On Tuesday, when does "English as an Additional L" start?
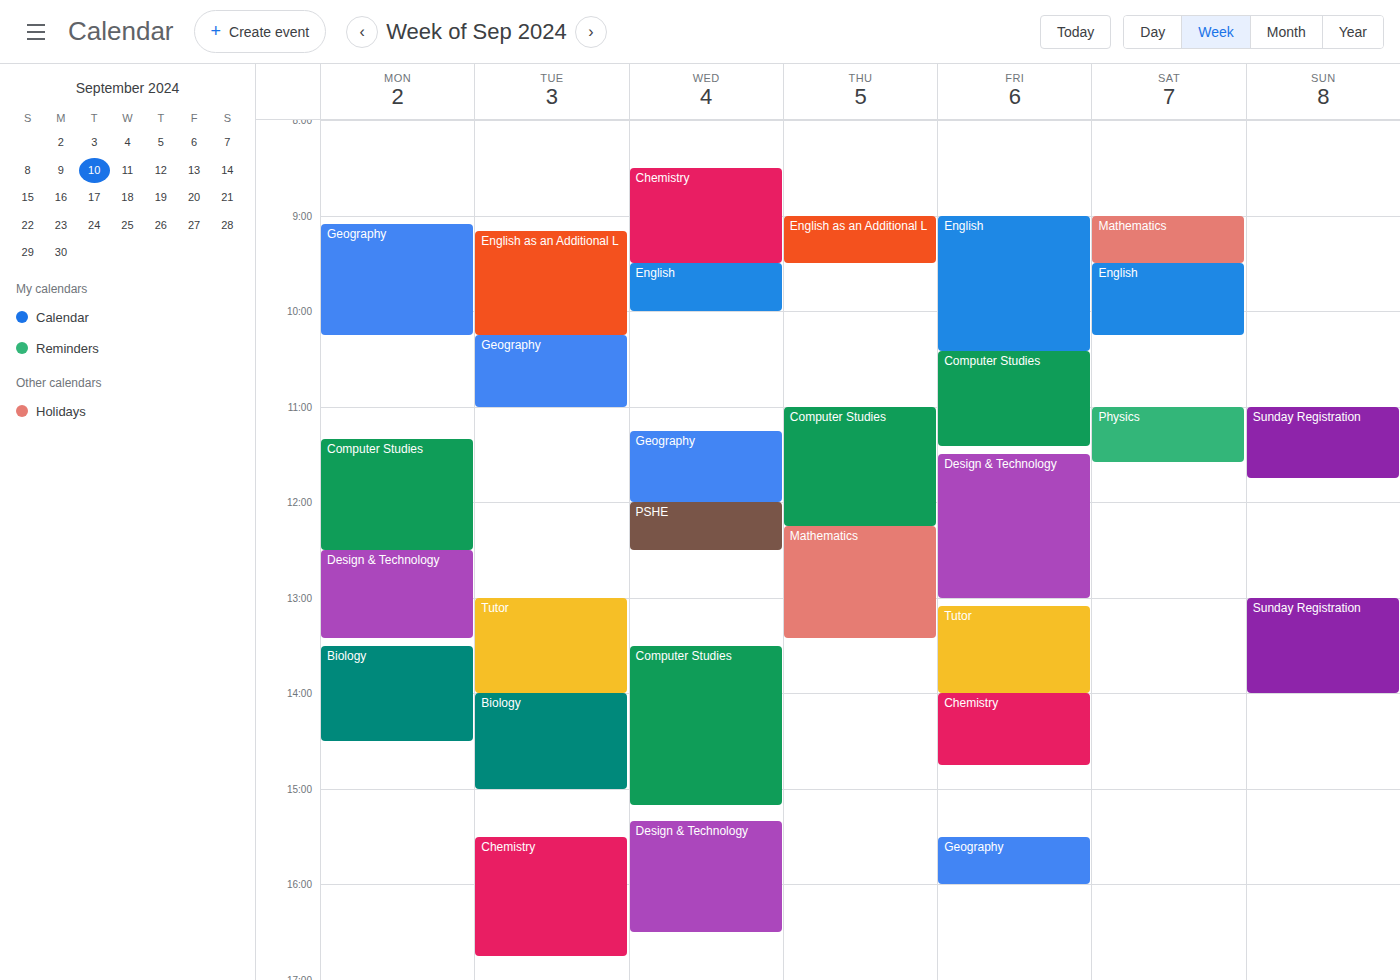
9:10 AM